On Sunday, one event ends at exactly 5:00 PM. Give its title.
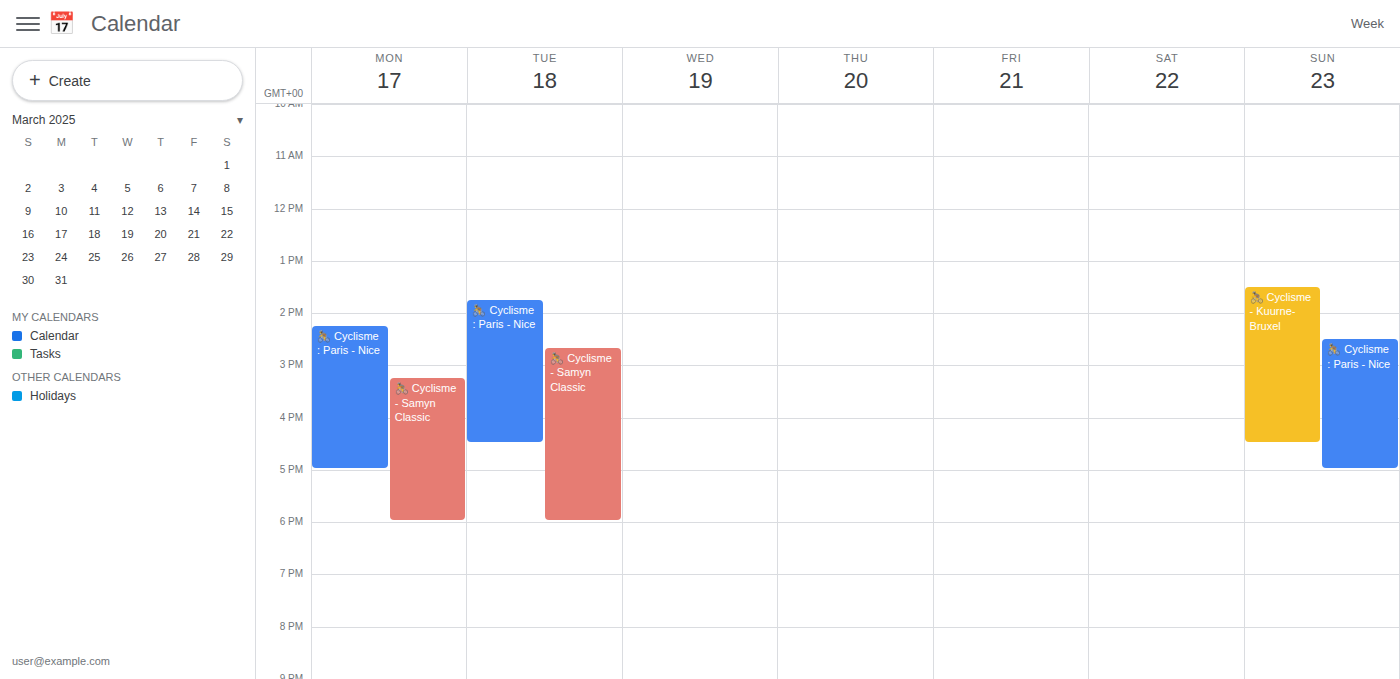
"🚴 Cyclisme : Paris - Nice"